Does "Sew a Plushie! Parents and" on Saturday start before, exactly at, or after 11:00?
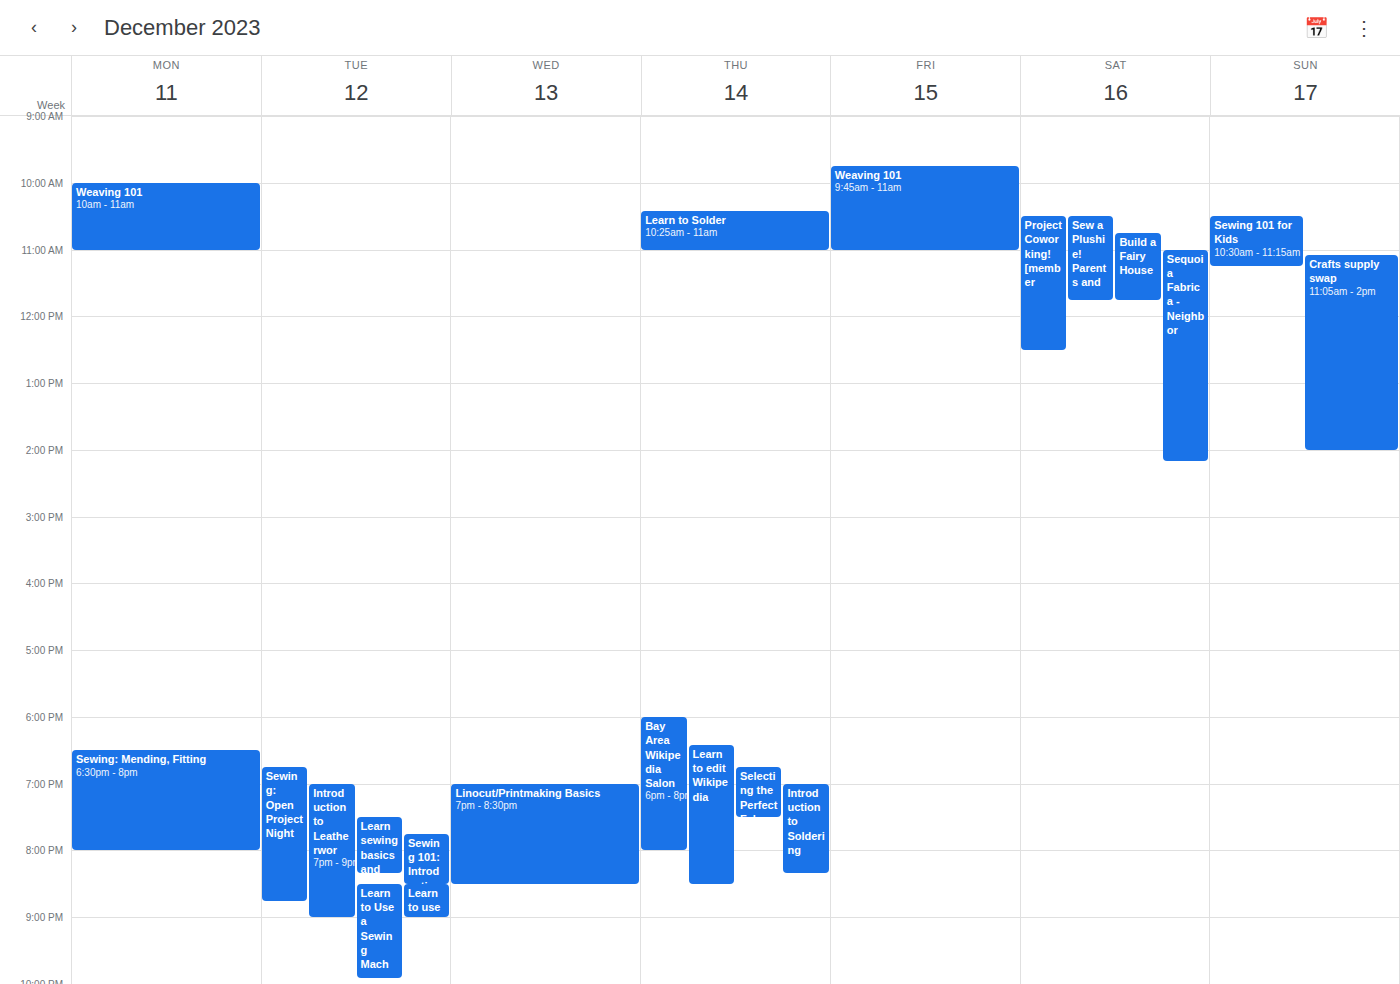
10:30 -- before 11:00, 30 minutes above the 11:00 line.